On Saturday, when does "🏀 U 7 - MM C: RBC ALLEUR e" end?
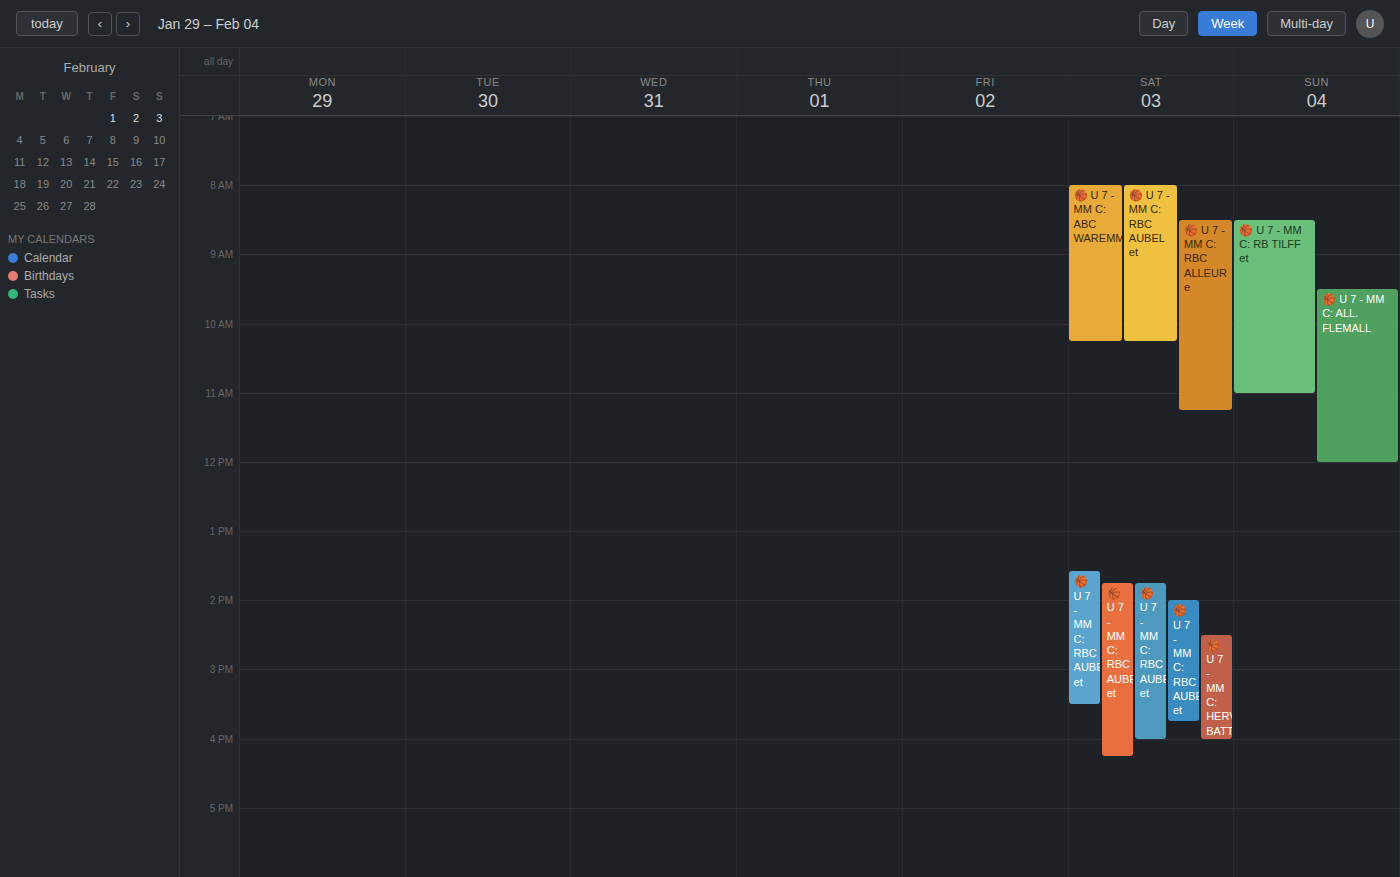
11:15 AM